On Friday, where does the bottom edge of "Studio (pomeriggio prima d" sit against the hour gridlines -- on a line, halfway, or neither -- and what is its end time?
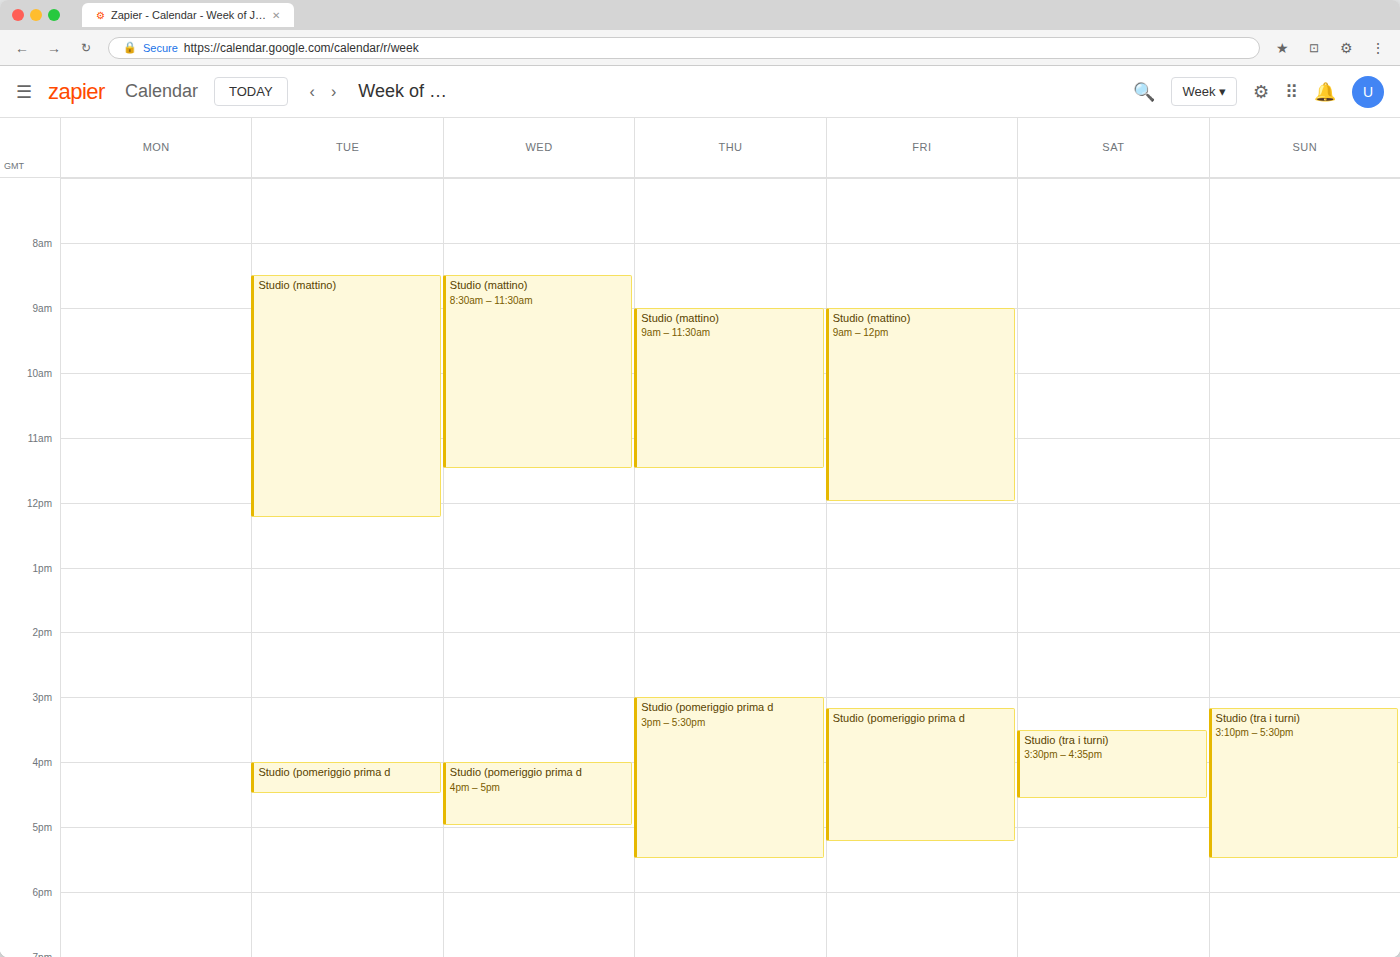
5:15 PM -- neither: a quarter of the way from the 5 PM line to the 6 PM line.